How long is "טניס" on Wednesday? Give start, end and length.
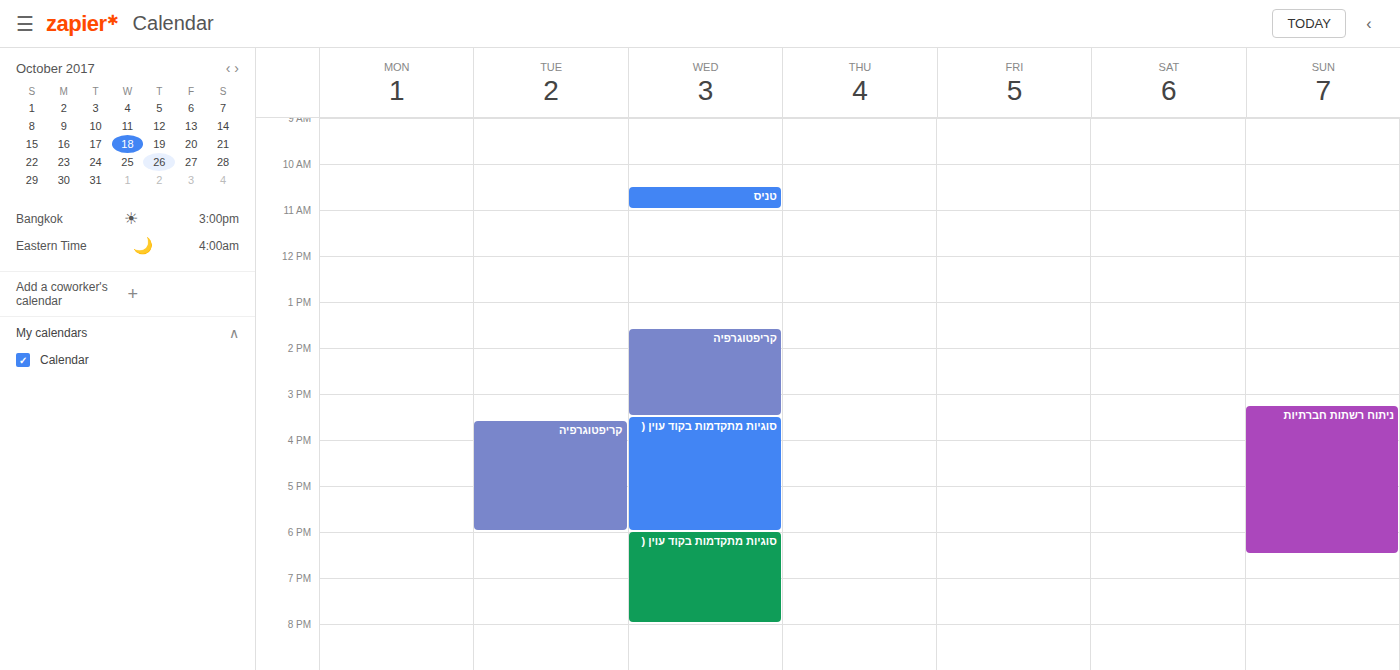
10:30 to 11:00, 30 minutes